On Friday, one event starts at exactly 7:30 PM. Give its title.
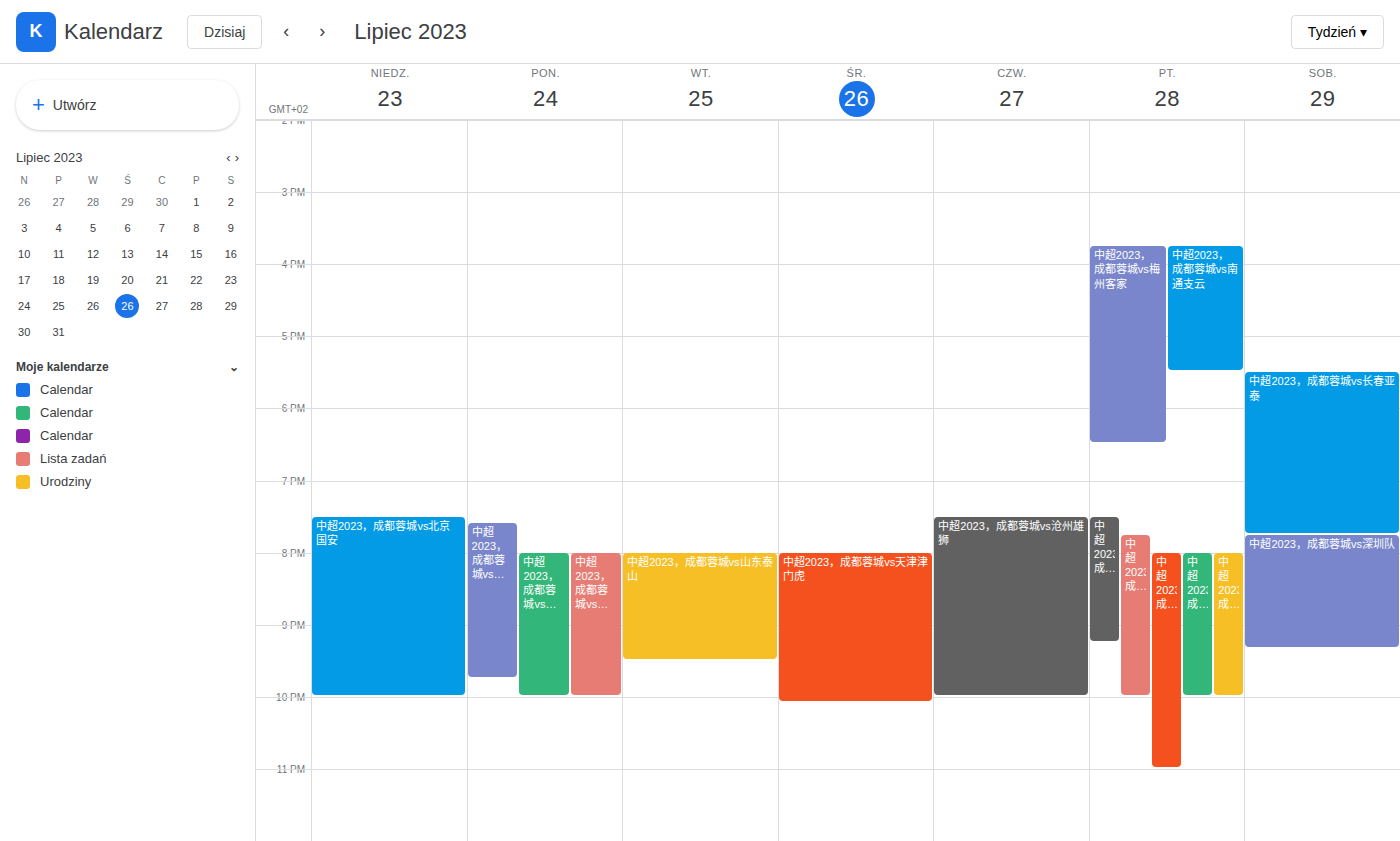
"中超2023，成都蓉城vs青岛海牛"